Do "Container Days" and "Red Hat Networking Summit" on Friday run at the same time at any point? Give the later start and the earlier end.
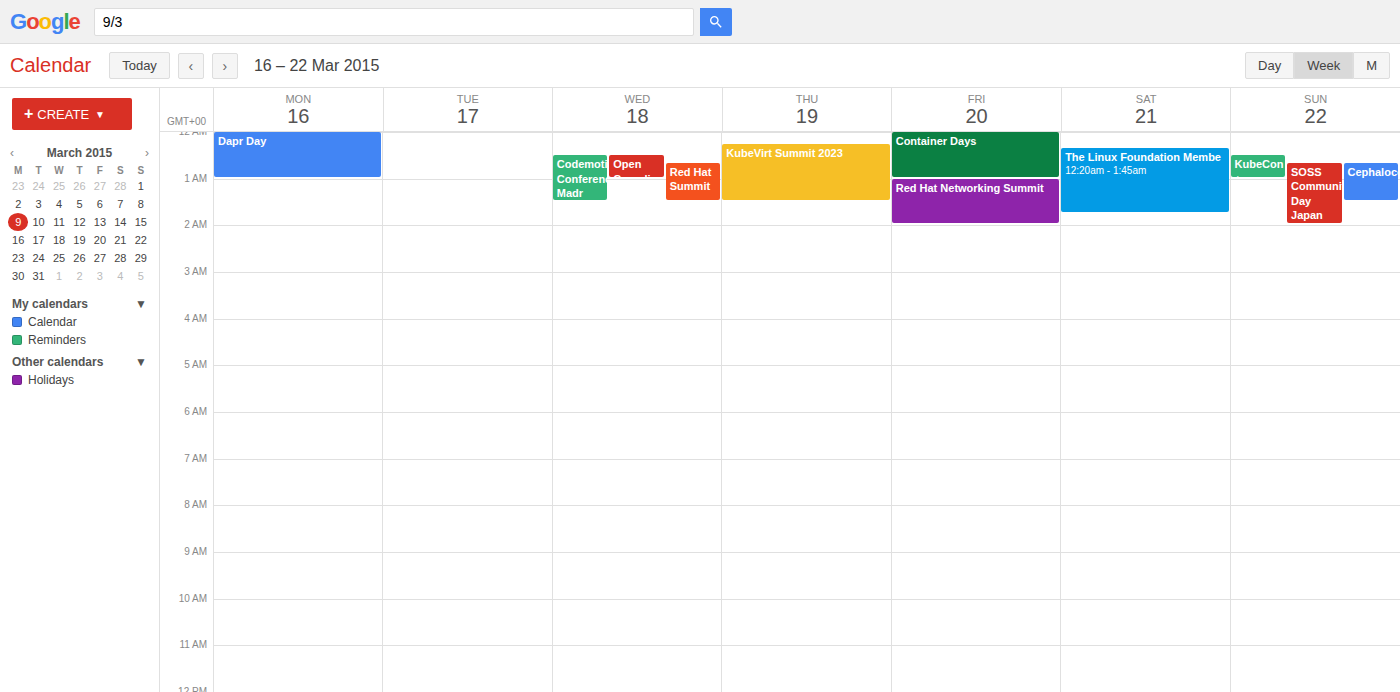
"Container Days" ends at 1:00 AM, exactly when "Red Hat Networking Summit" starts -- they touch but do not overlap.